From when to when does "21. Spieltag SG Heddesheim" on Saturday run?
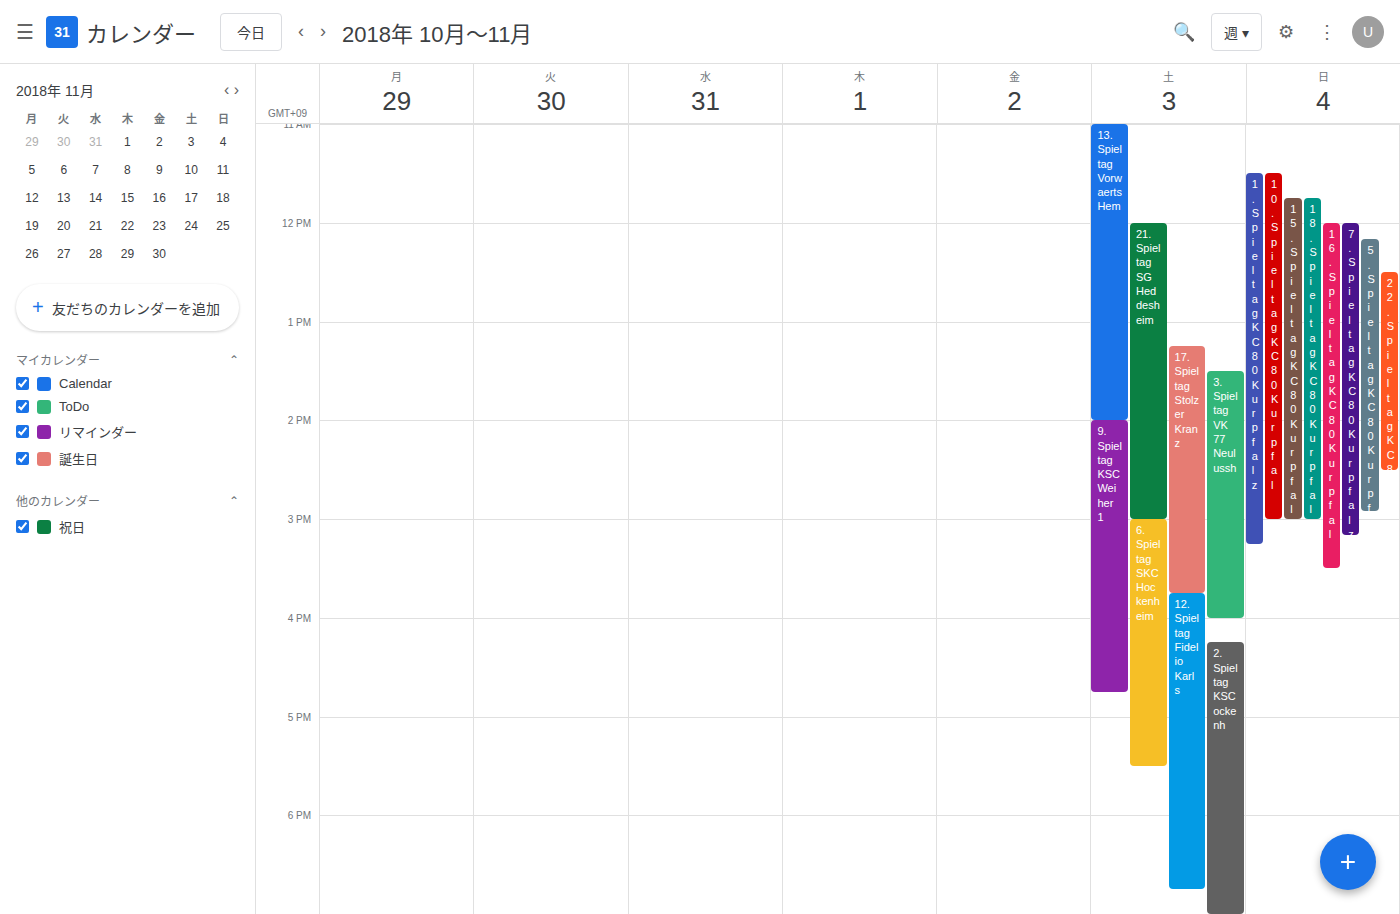
12:00 PM to 3:00 PM